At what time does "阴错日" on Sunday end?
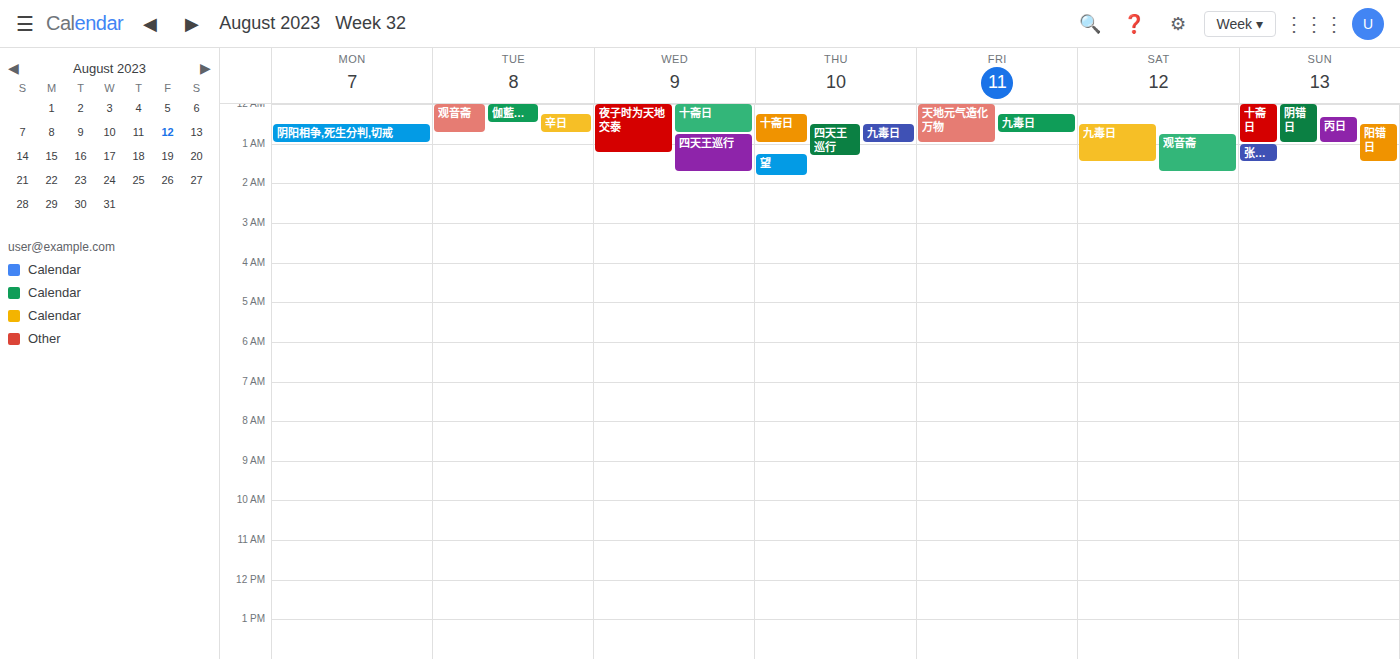
1:00 AM